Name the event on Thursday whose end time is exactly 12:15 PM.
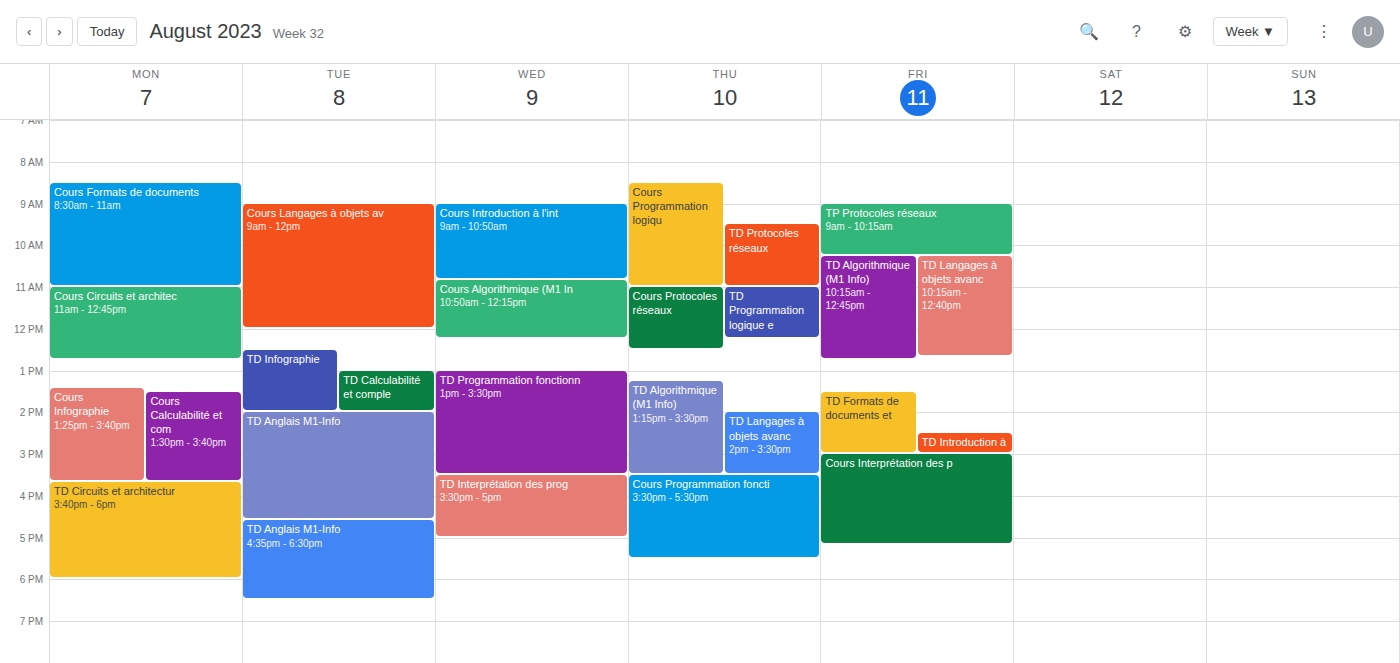
"TD Programmation logique e"